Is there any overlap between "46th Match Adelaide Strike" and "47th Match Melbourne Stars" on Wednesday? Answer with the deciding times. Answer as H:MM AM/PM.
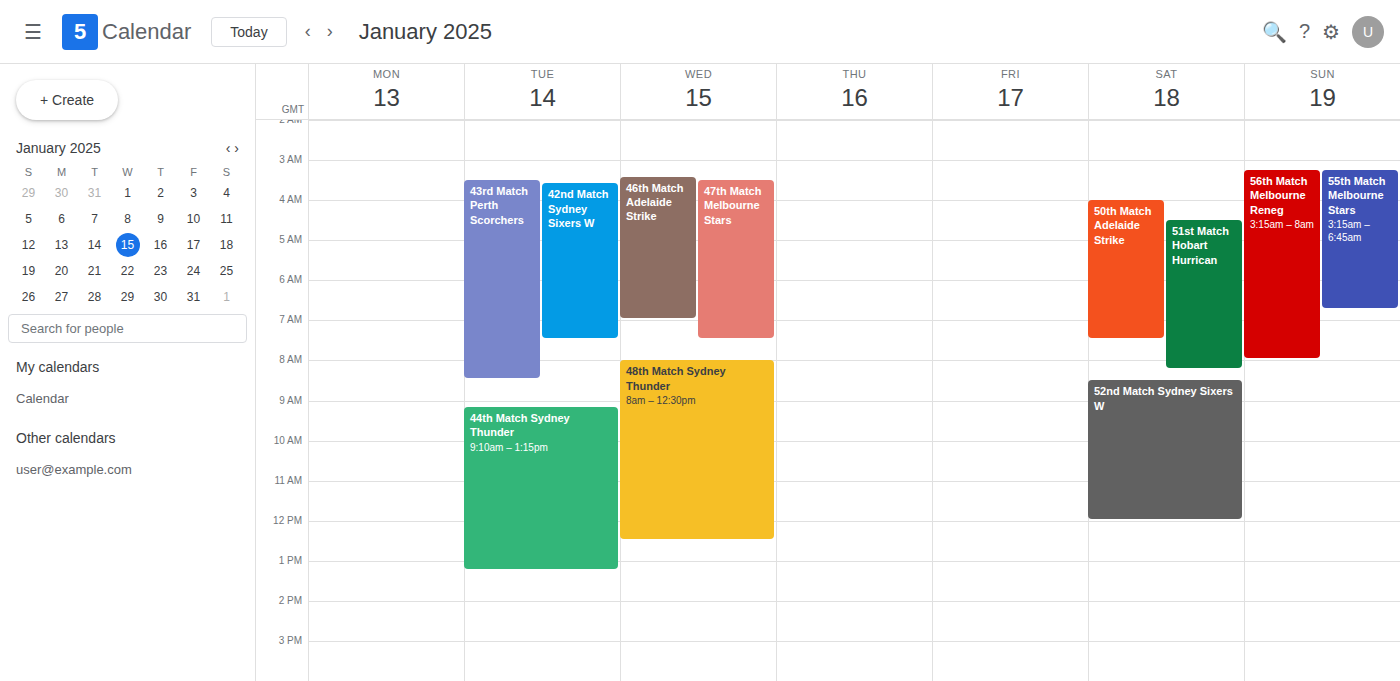
"47th Match Melbourne Stars" starts at 3:30 AM, before "46th Match Adelaide Strike" ends at 7:00 AM -- they overlap.